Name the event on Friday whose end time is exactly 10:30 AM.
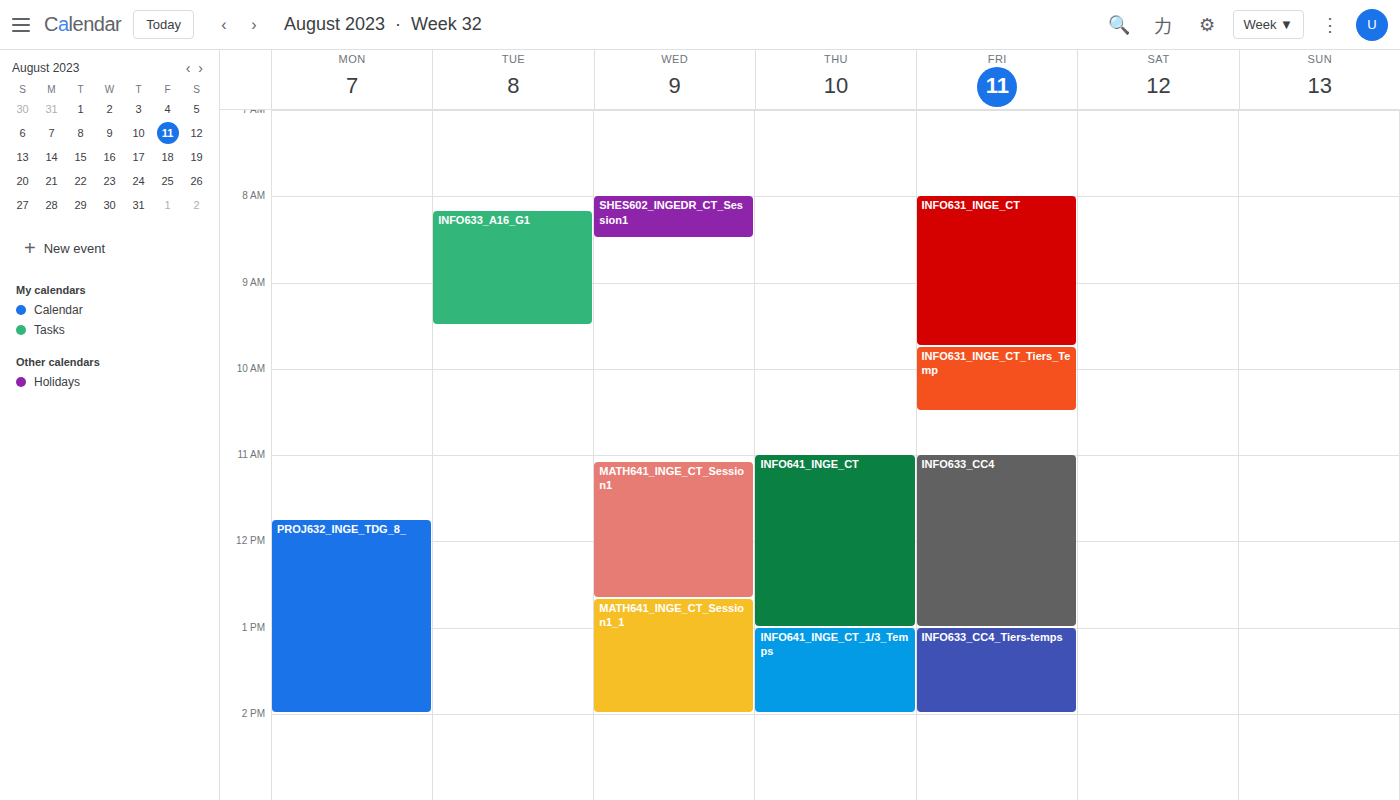
"INFO631_INGE_CT_Tiers_Temp"